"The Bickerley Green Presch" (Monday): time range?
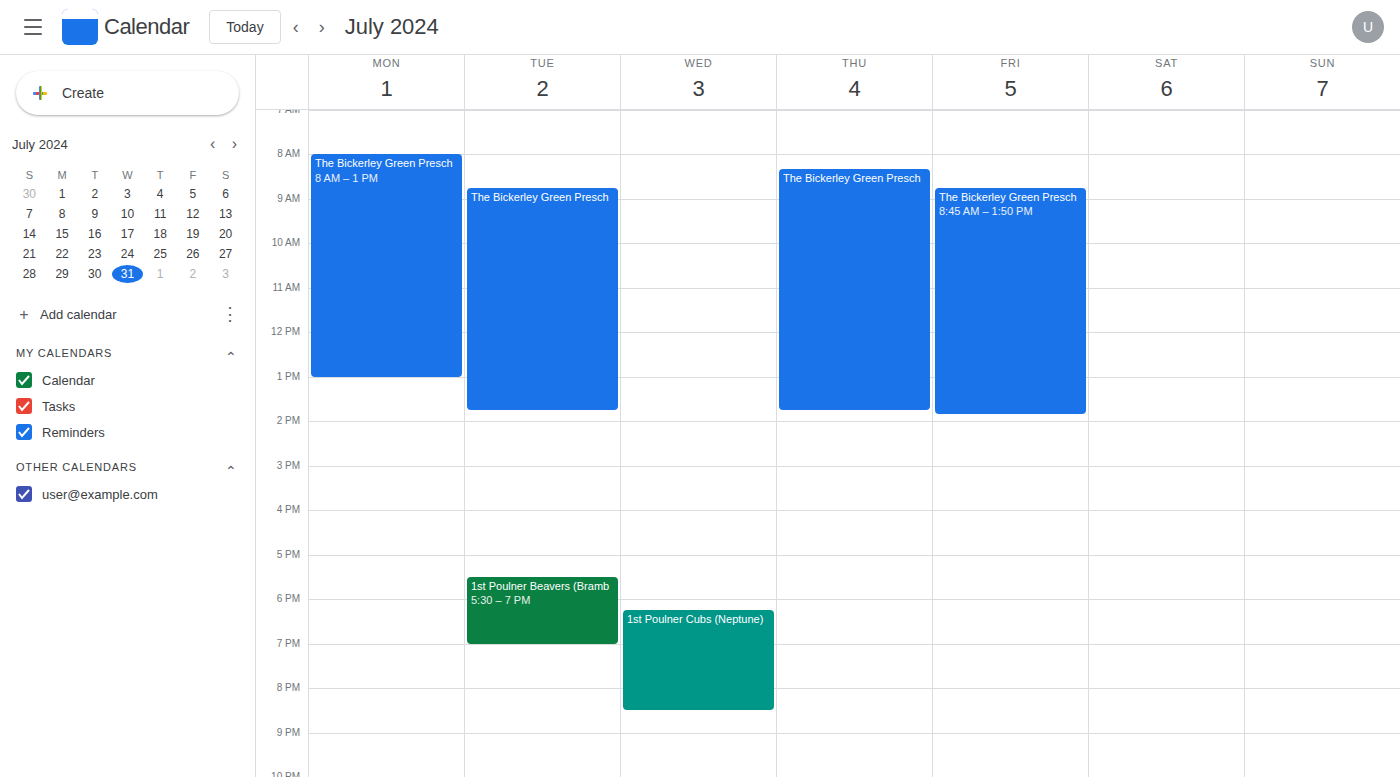
8:00 AM to 1:00 PM